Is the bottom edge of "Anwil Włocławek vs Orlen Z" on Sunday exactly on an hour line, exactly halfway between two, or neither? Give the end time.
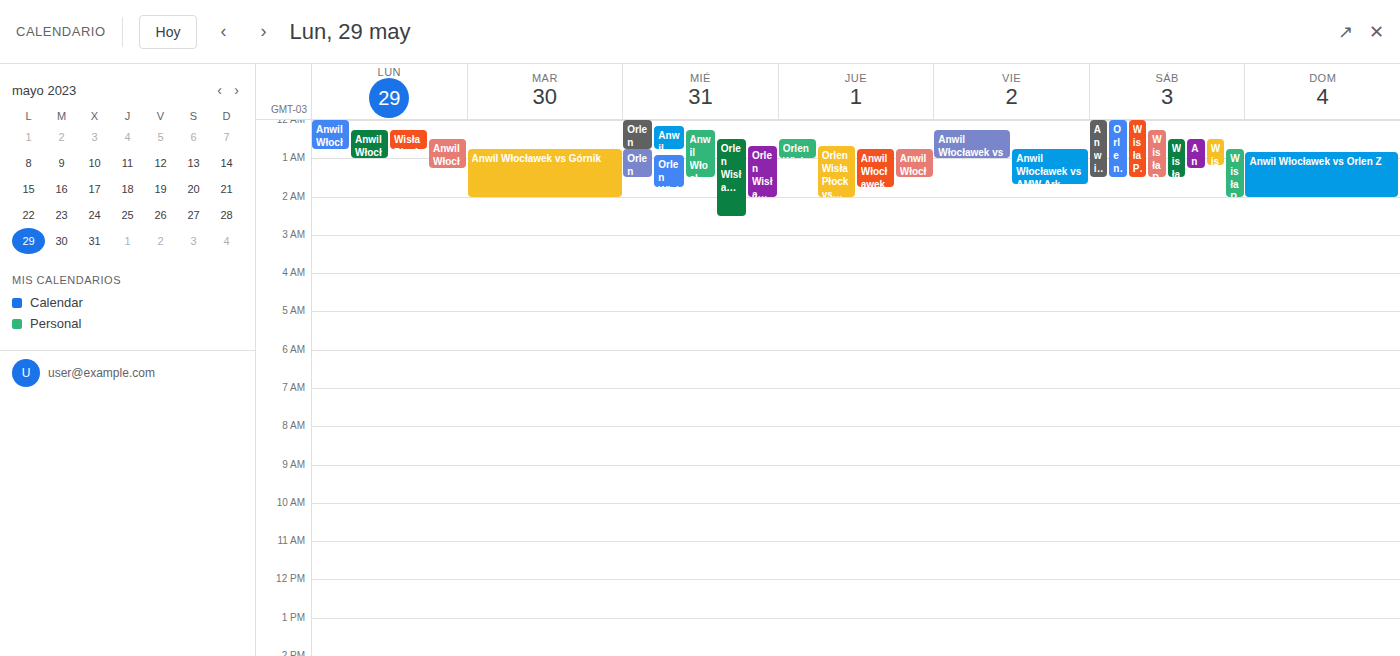
2:00 AM -- exactly on the 2 AM line.